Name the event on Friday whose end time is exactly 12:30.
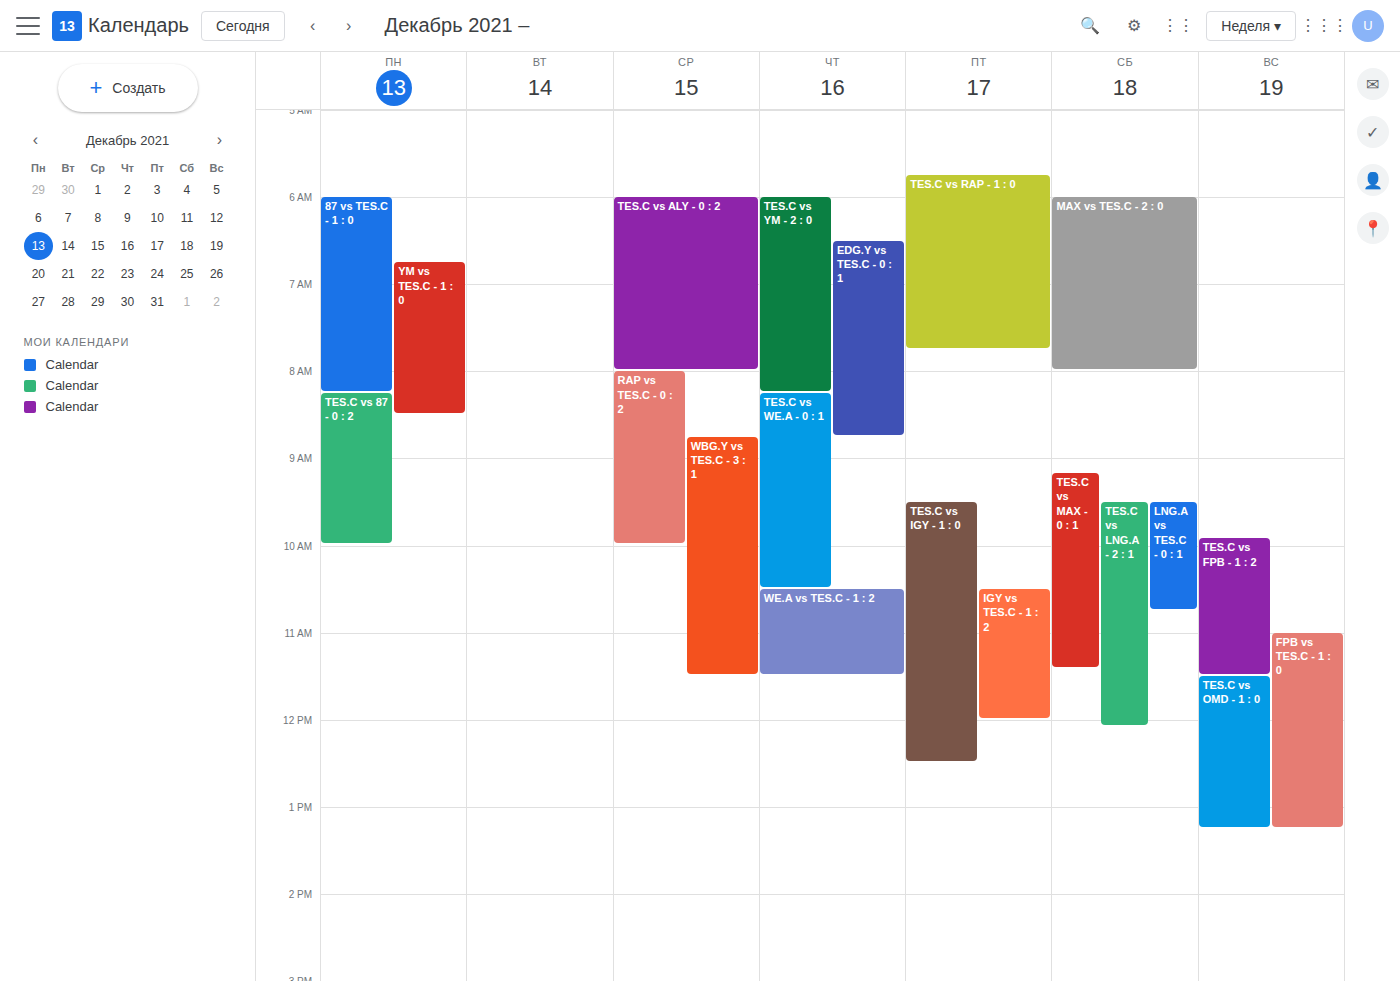
"TES.C vs IGY - 1 : 0"